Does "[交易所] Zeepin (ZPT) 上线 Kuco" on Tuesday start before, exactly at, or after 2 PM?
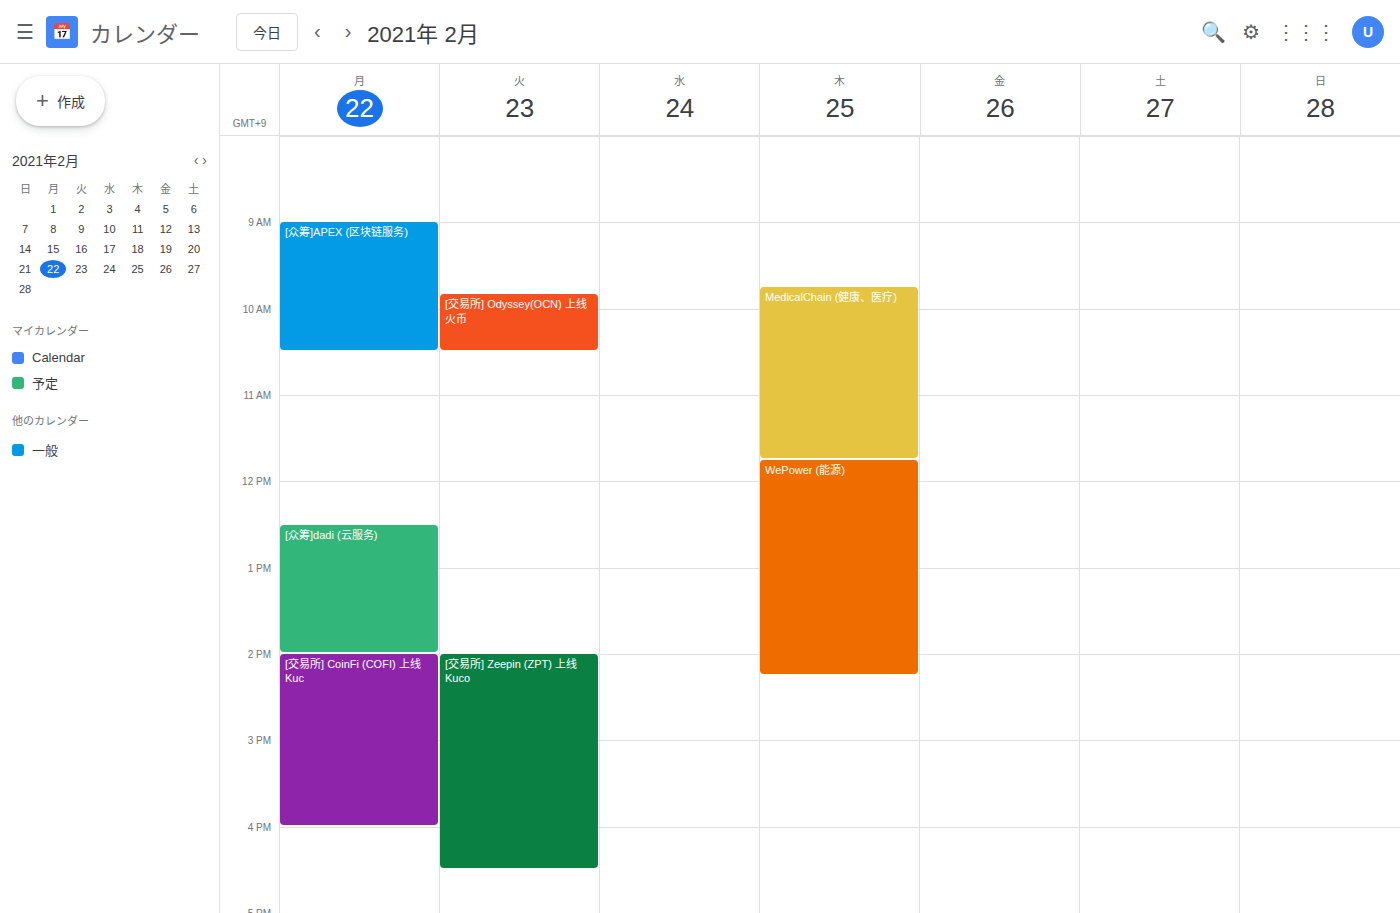
2:00 PM -- exactly at 2 PM, on the 2 PM line.